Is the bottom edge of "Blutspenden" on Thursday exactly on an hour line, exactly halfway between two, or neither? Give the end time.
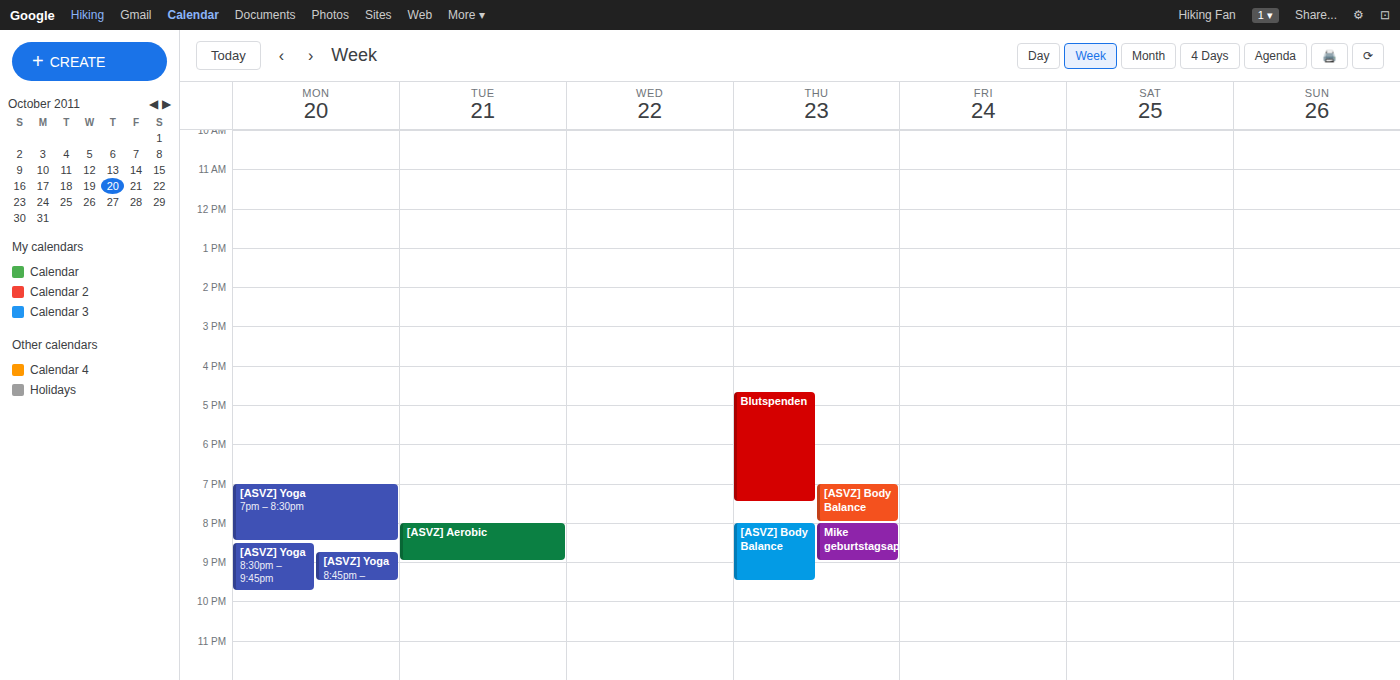
7:30 PM -- halfway between the 7 PM and 8 PM lines.